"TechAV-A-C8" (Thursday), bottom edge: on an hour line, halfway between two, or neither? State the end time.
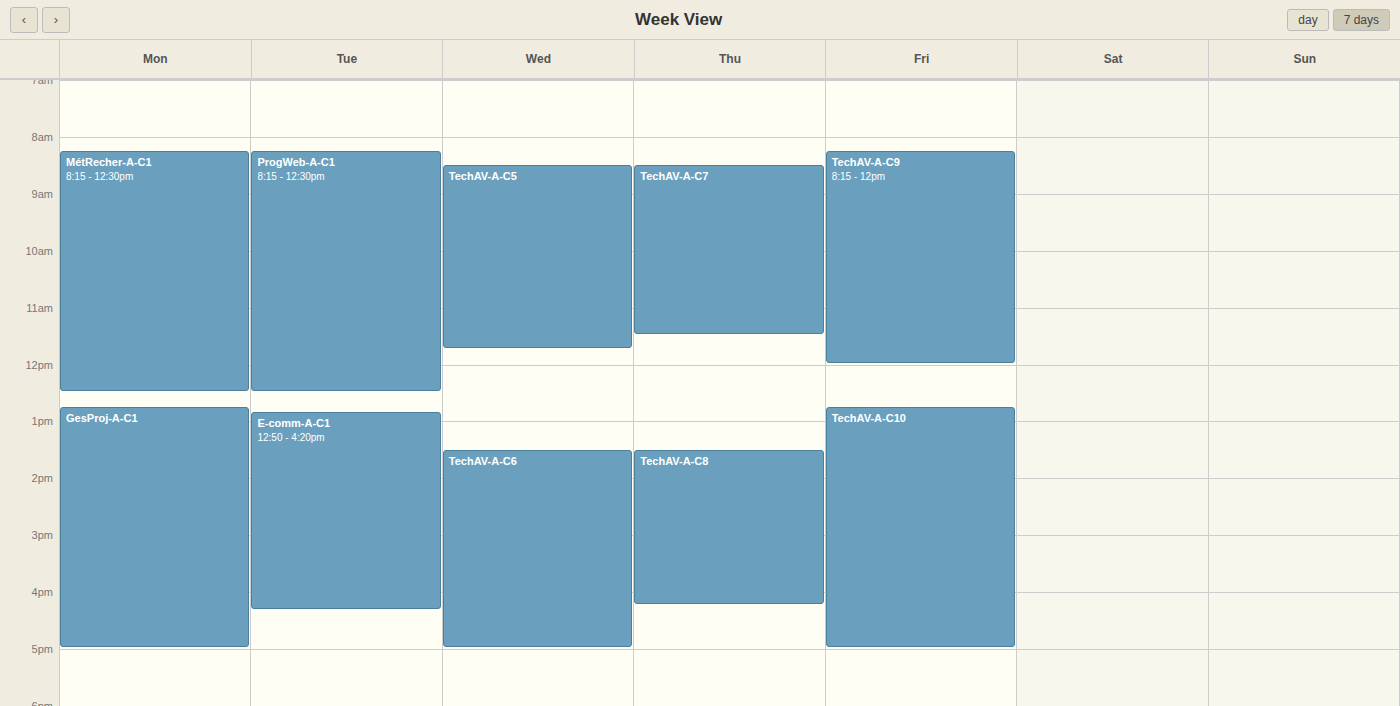
16:15 -- neither: a quarter of the way from the 16:00 line to the 17:00 line.